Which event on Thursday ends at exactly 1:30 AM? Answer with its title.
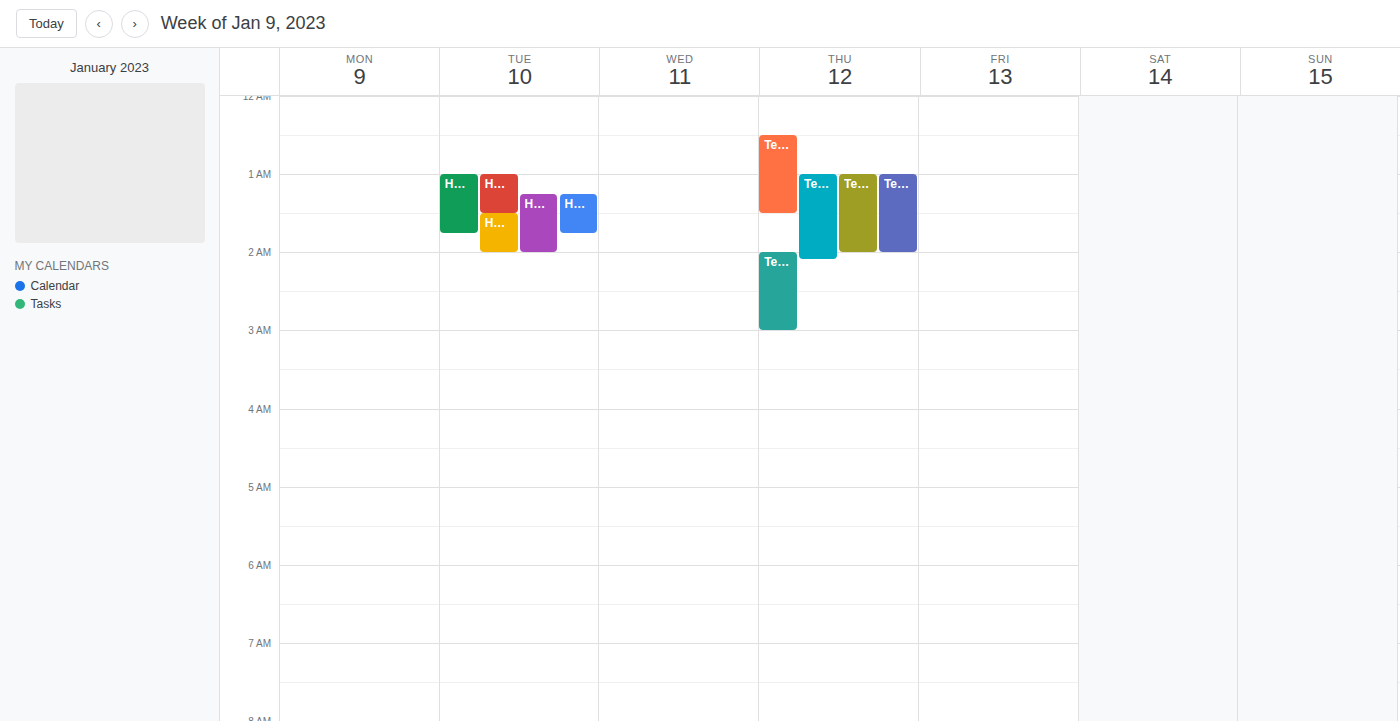
"Test02"